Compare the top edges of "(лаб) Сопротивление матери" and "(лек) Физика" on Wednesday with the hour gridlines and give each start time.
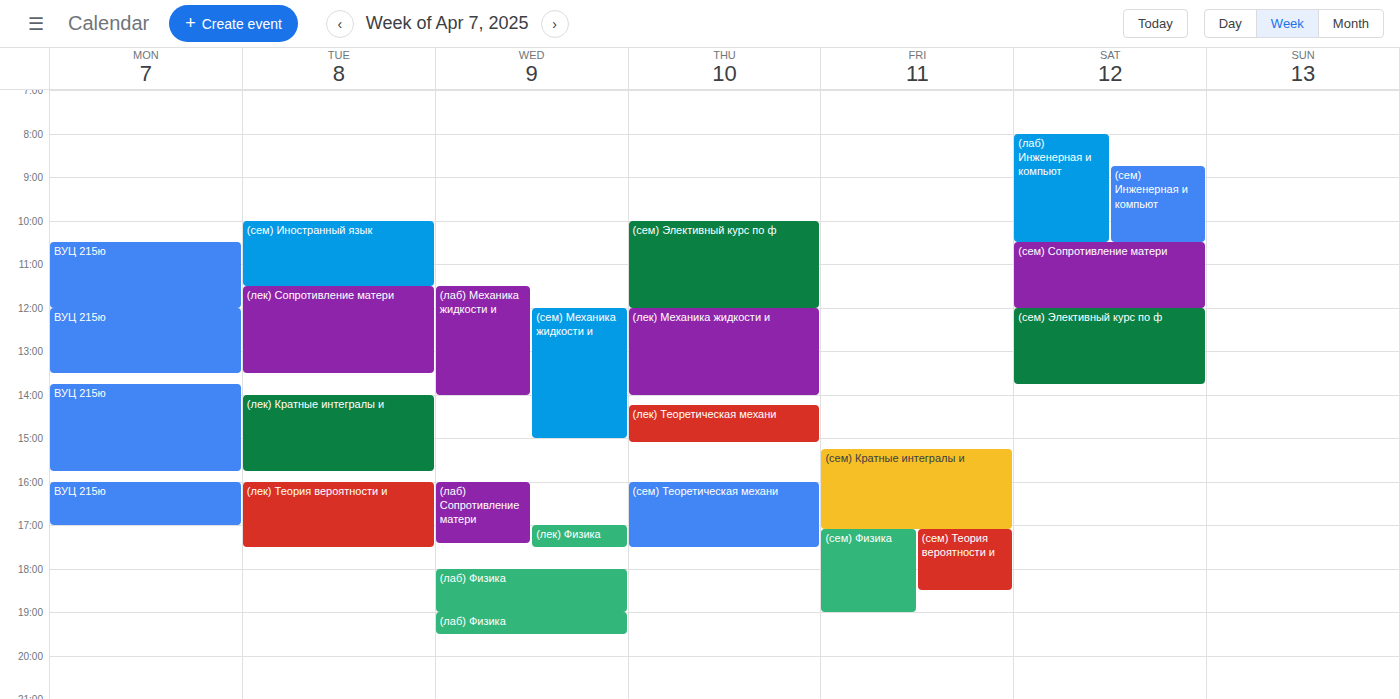
"(лаб) Сопротивление матери": 4:00 PM, exactly on the 4 PM line. "(лек) Физика": 5:00 PM, exactly on the 5 PM line.